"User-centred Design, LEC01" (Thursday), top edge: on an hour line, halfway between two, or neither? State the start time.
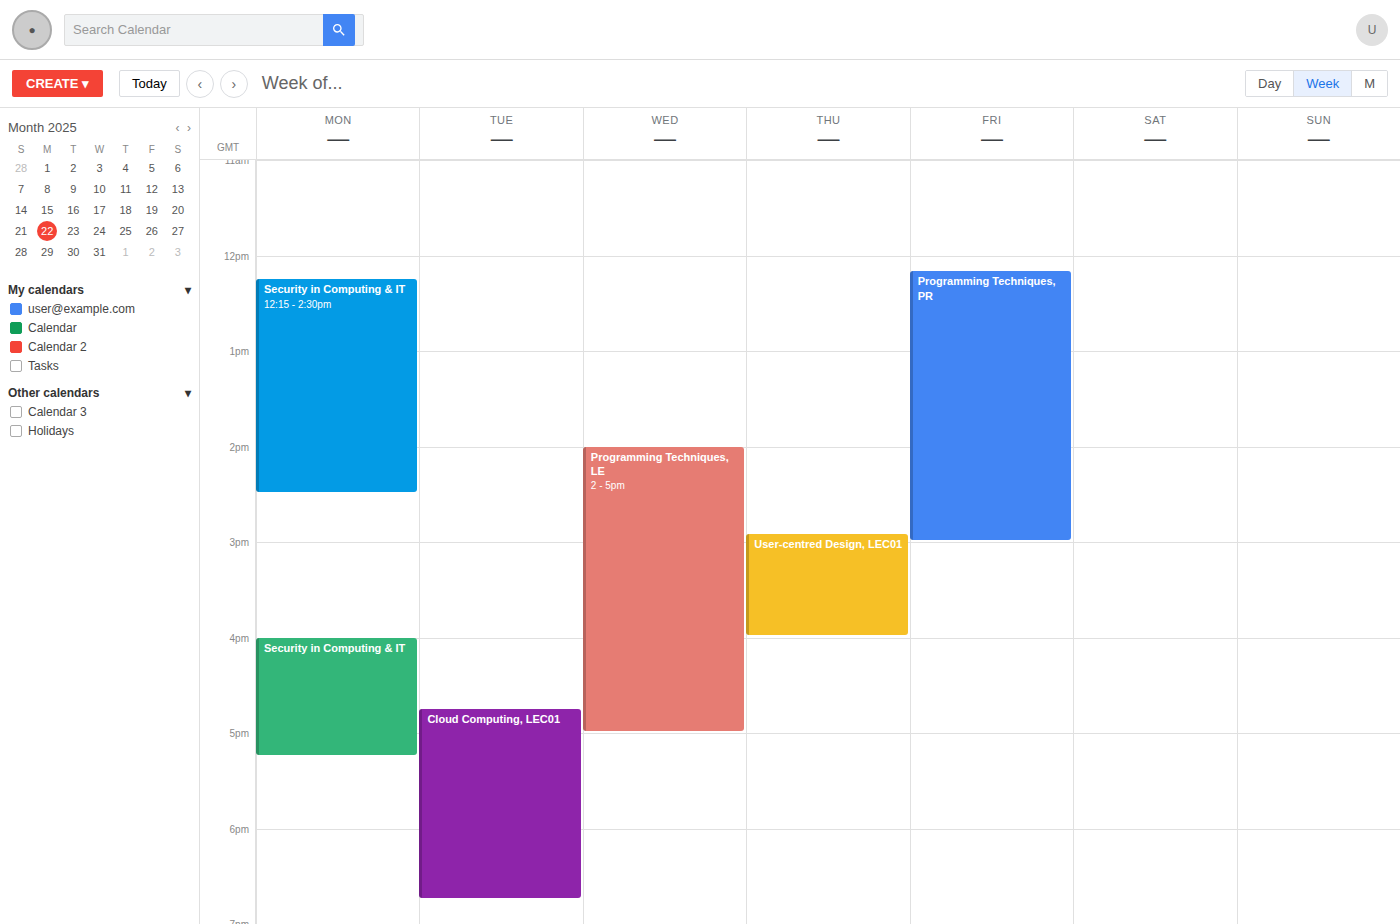
2:55 PM -- neither: 55 minutes below the 2 PM line and 5 minutes above the 3 PM line.